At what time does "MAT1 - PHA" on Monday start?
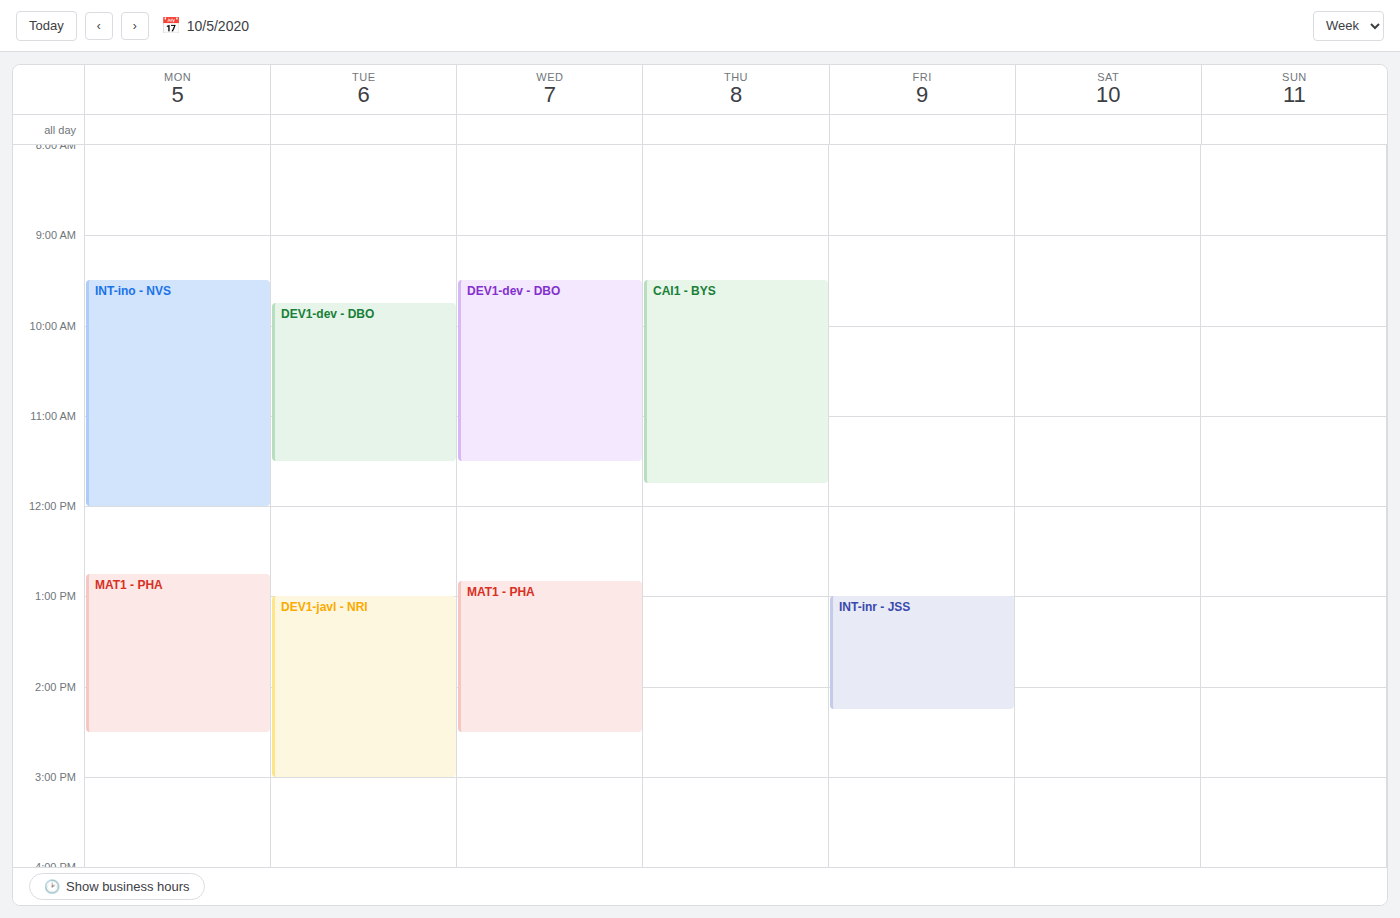
12:45 PM